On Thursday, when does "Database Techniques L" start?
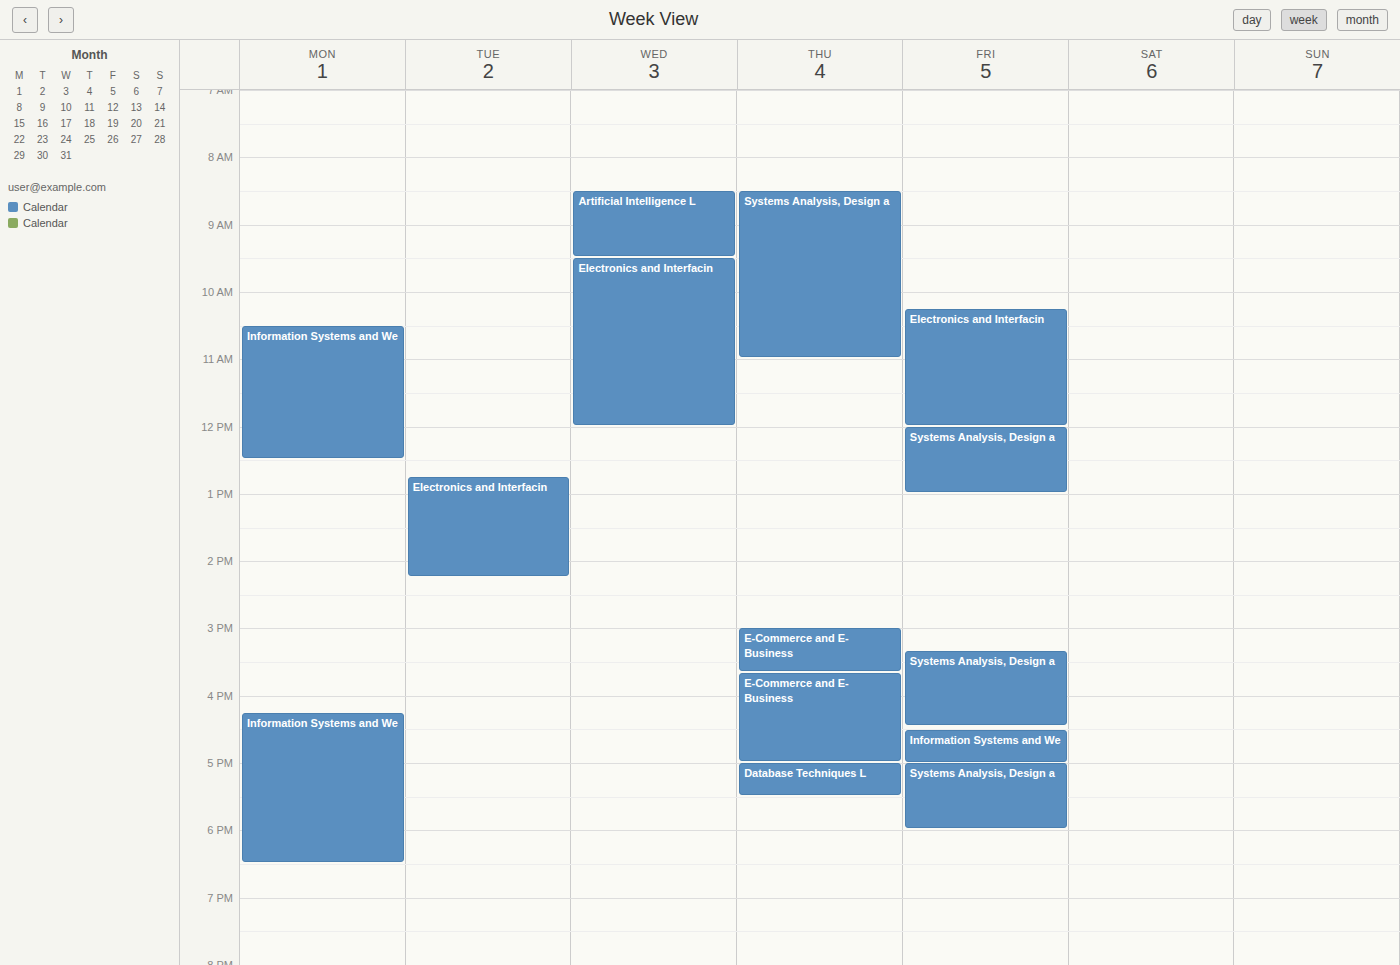
17:00